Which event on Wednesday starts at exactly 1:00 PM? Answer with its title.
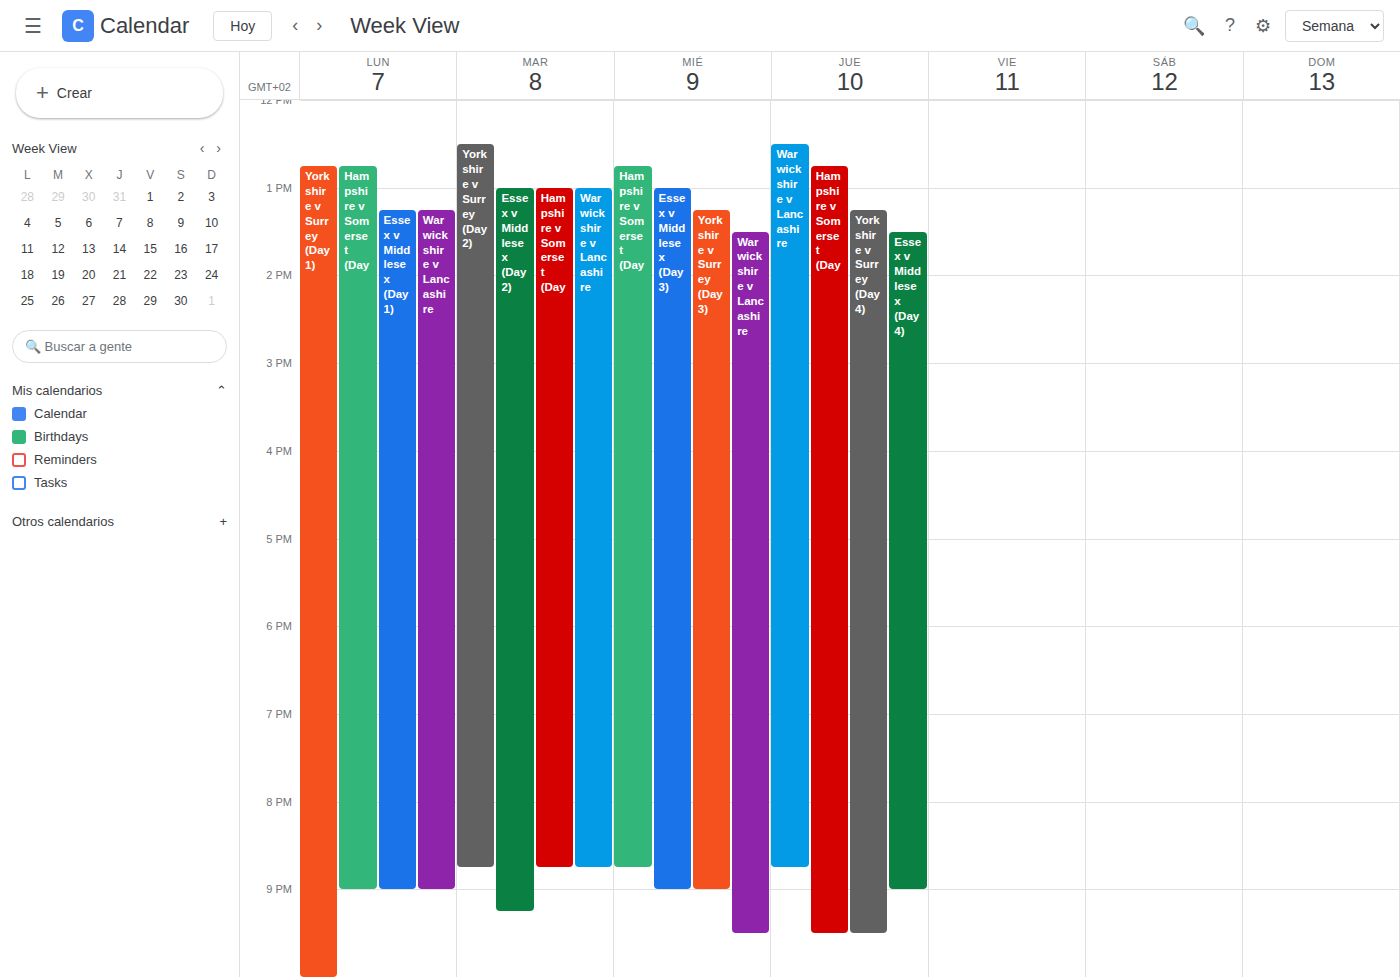
"Essex v Middlesex (Day 3)"